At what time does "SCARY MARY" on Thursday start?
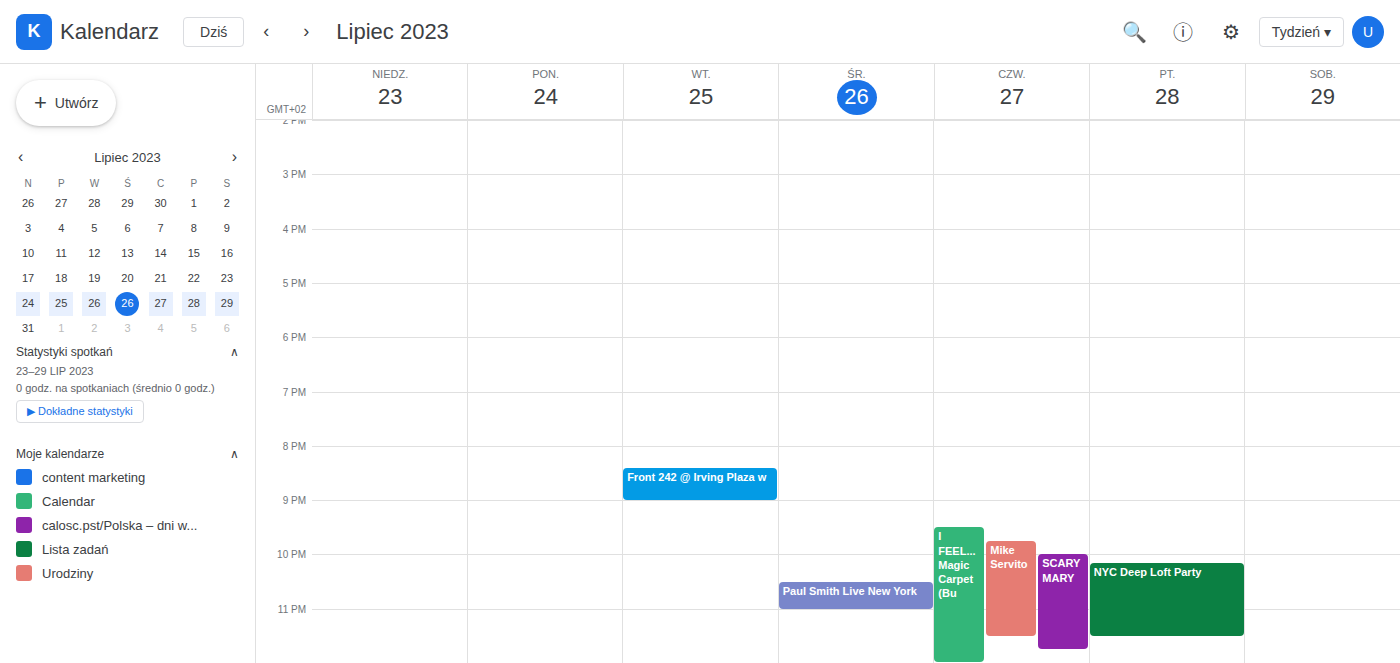
10:00 PM